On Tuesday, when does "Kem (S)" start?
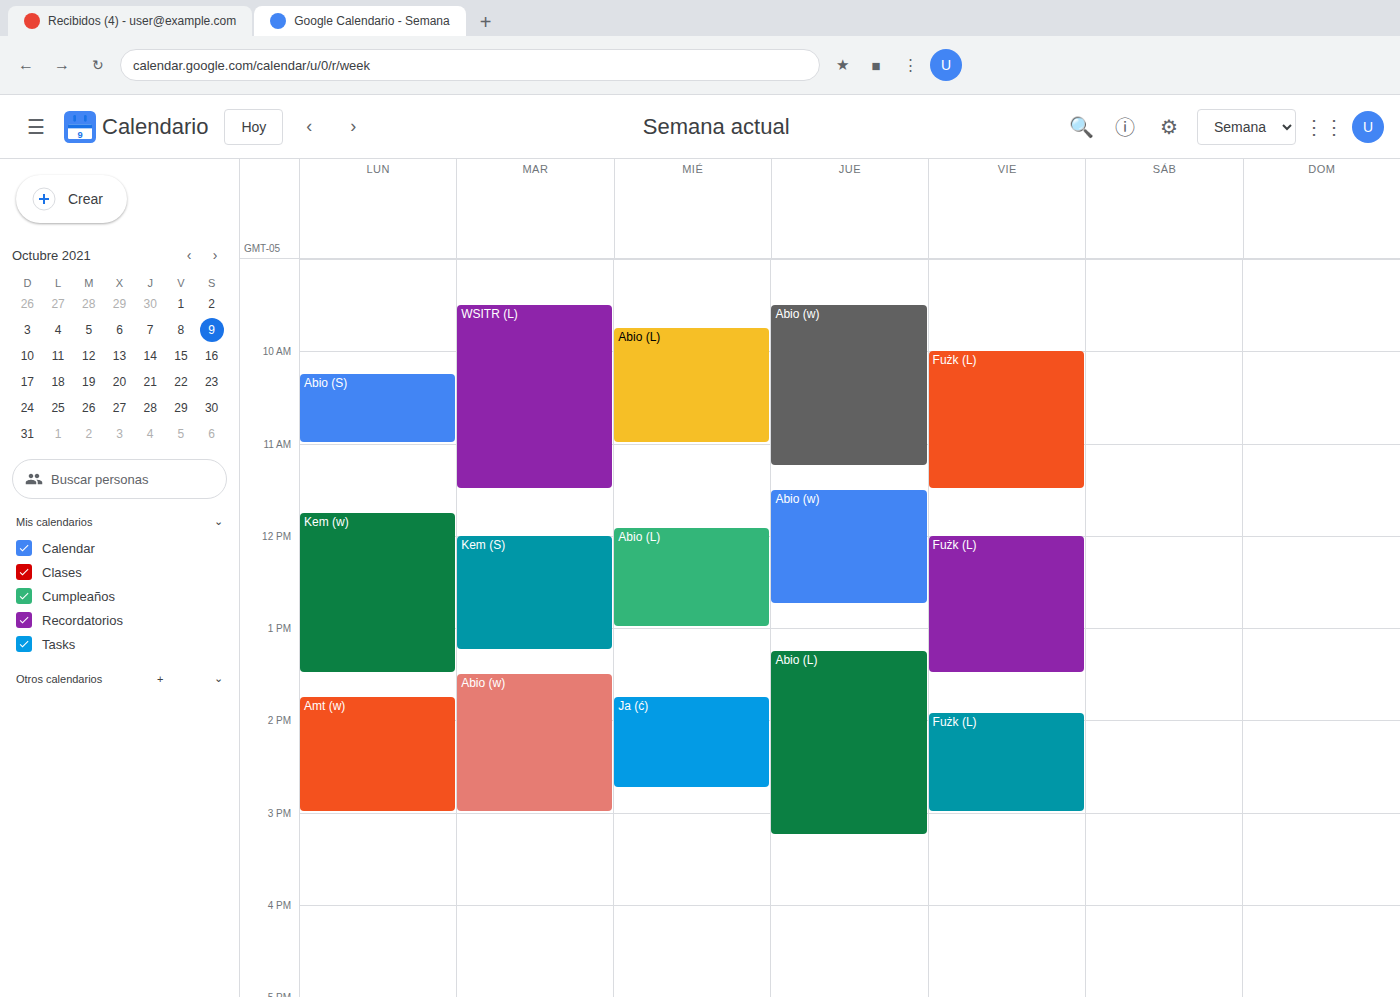
12:00 PM